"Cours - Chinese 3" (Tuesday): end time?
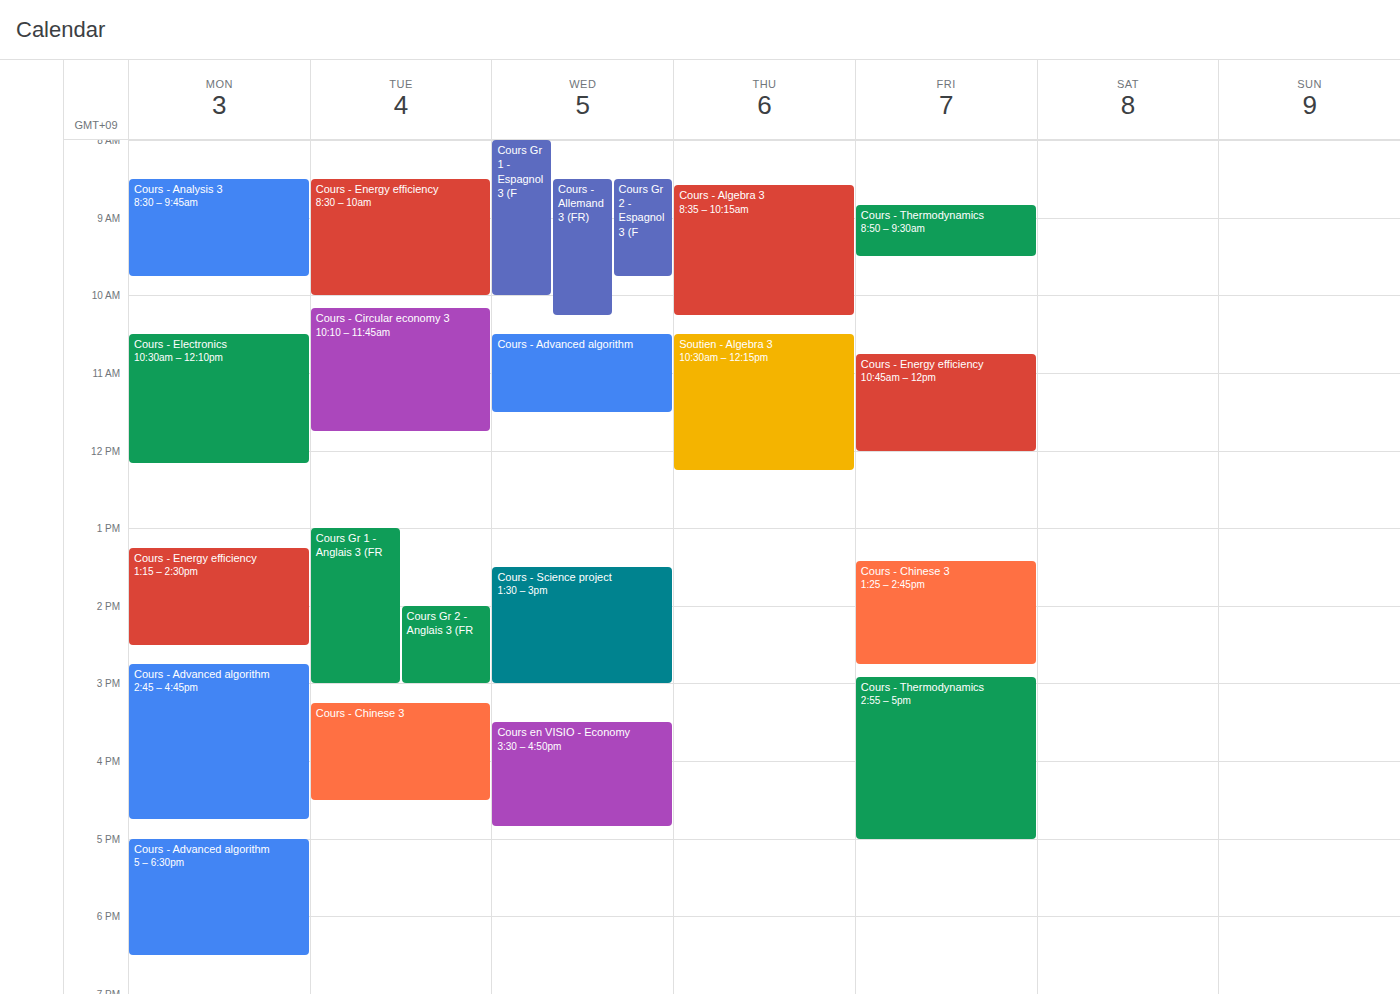
4:30 PM